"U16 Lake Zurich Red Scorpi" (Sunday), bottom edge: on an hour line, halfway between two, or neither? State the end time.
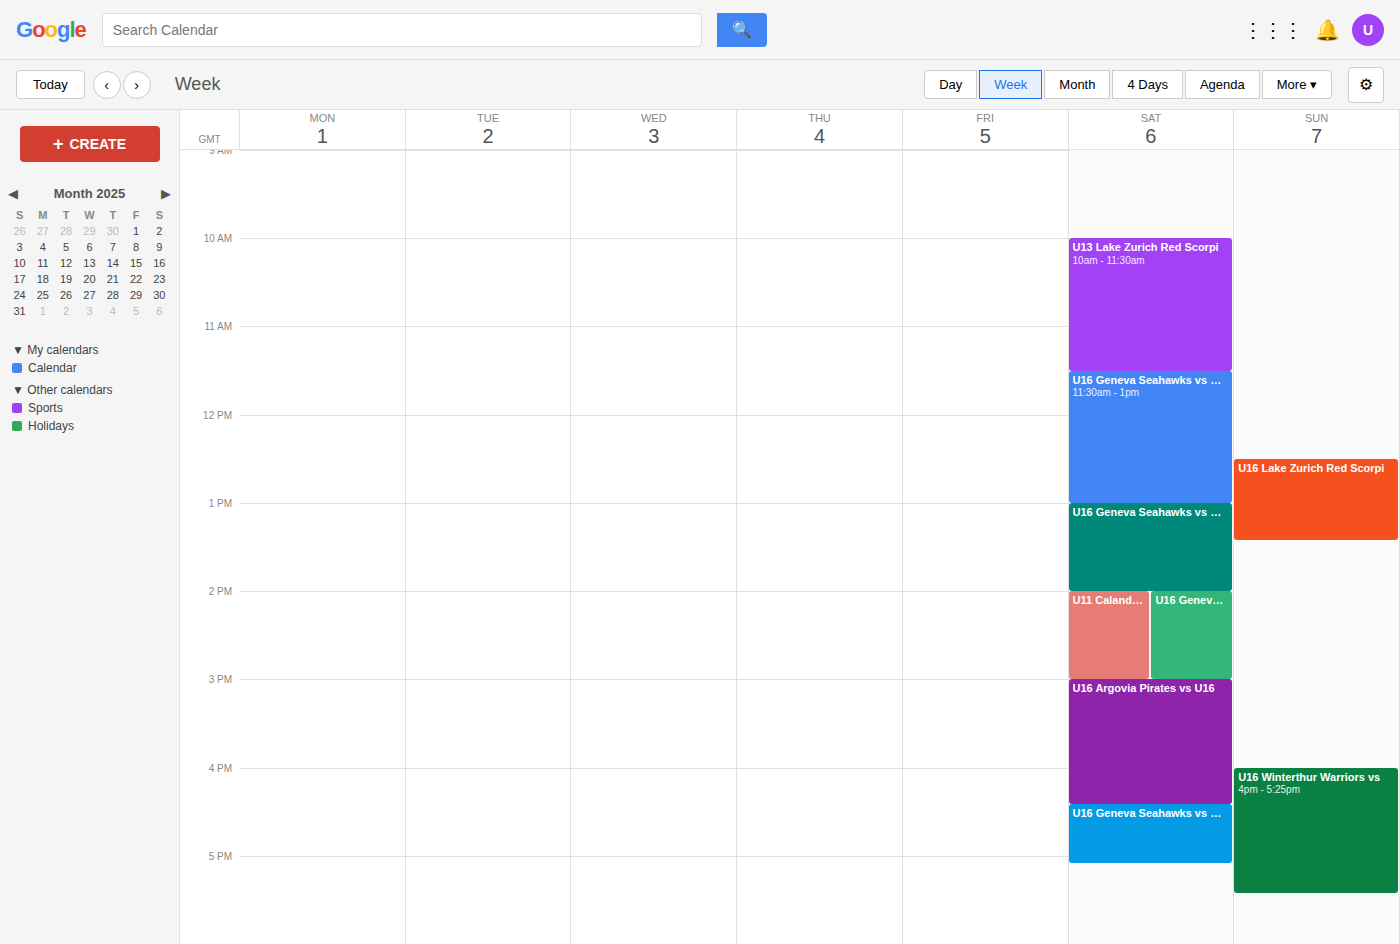
13:25 -- neither: 25 minutes below the 13:00 line and 35 minutes above the 14:00 line.